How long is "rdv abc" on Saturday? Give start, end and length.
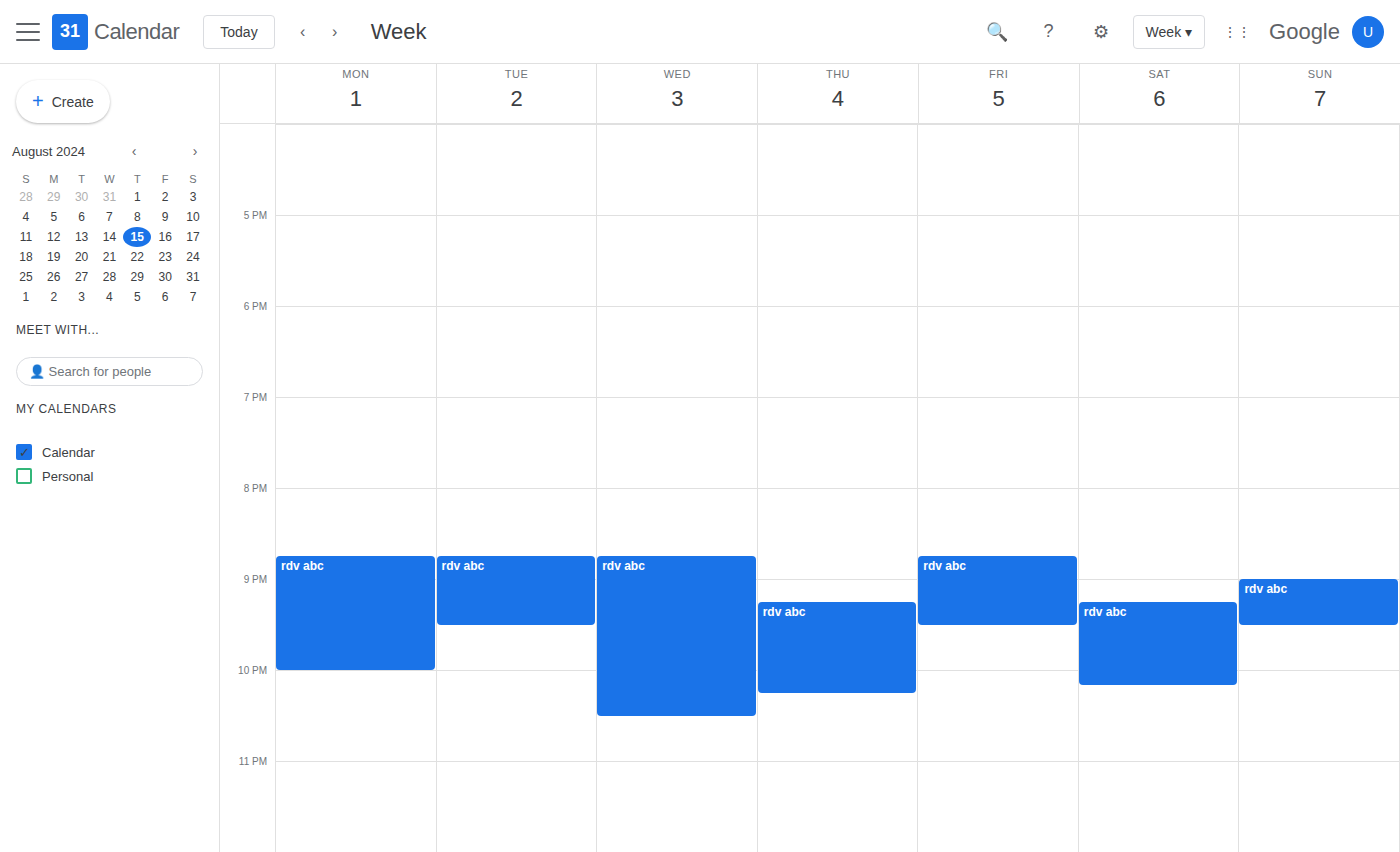
9:15 PM to 10:10 PM, 55 minutes